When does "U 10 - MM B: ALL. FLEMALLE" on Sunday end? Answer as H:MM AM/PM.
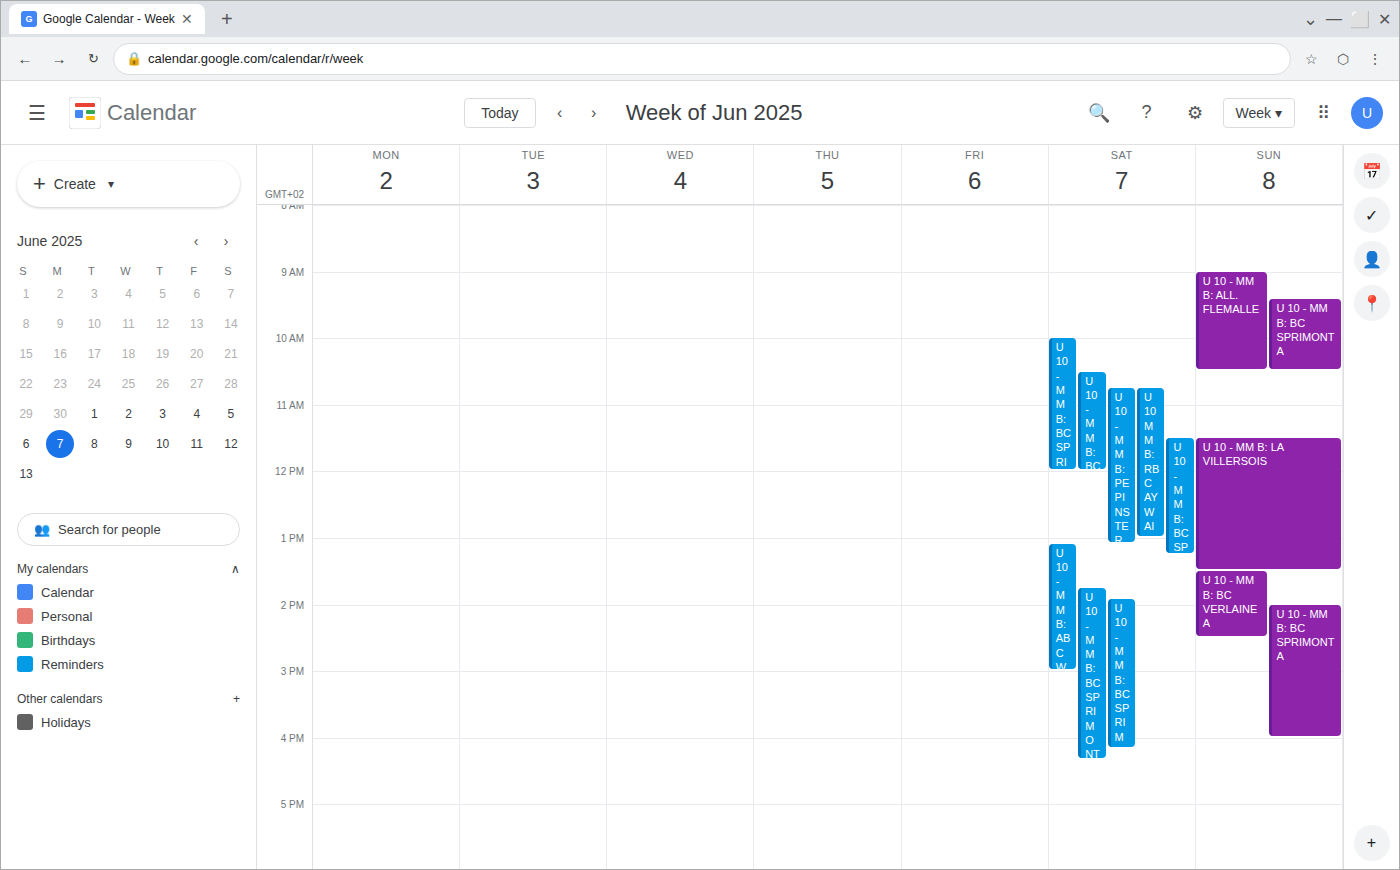
10:30 AM